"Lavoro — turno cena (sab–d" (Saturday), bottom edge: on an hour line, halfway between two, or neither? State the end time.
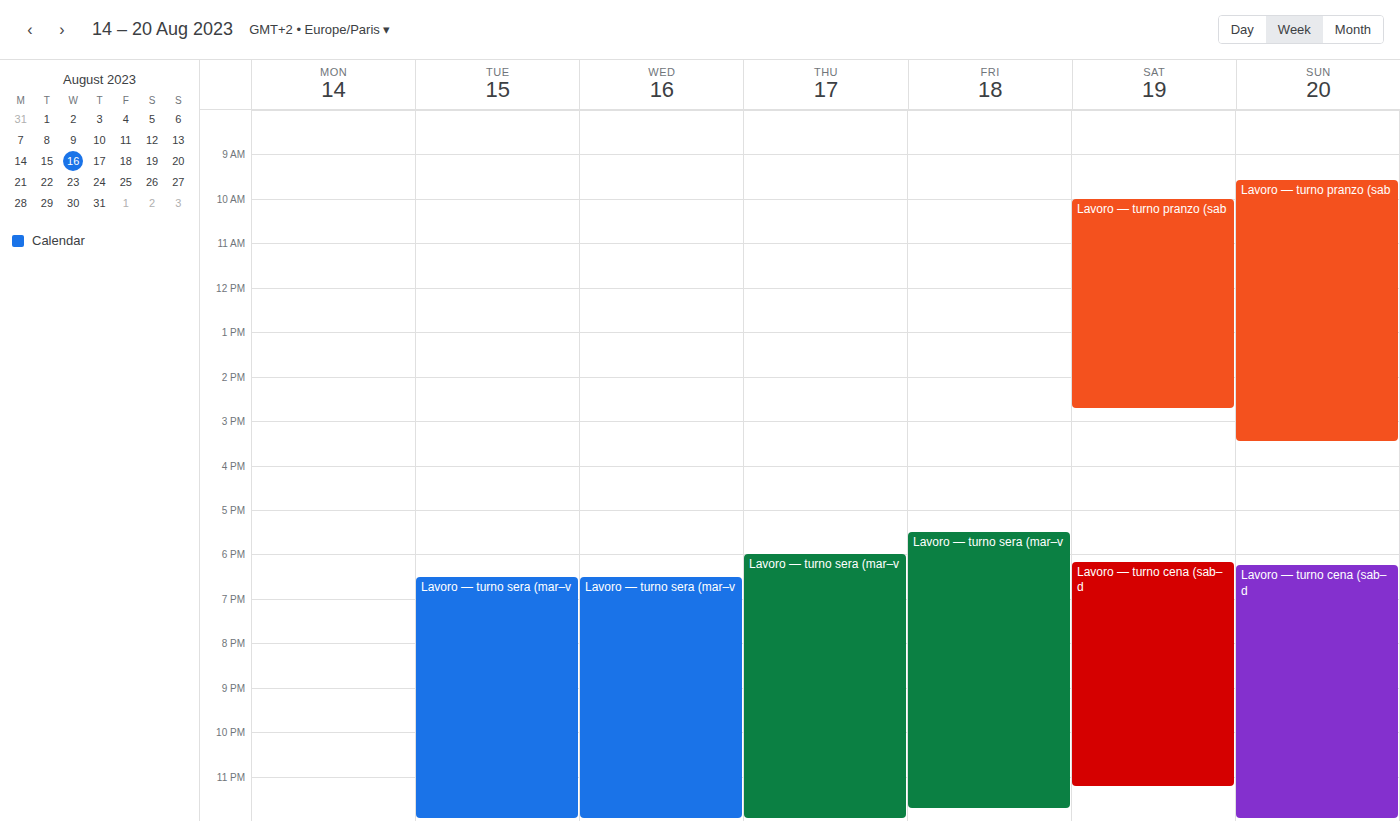
11:15 PM -- neither: a quarter of the way from the 11 PM line to the 12 AM line.